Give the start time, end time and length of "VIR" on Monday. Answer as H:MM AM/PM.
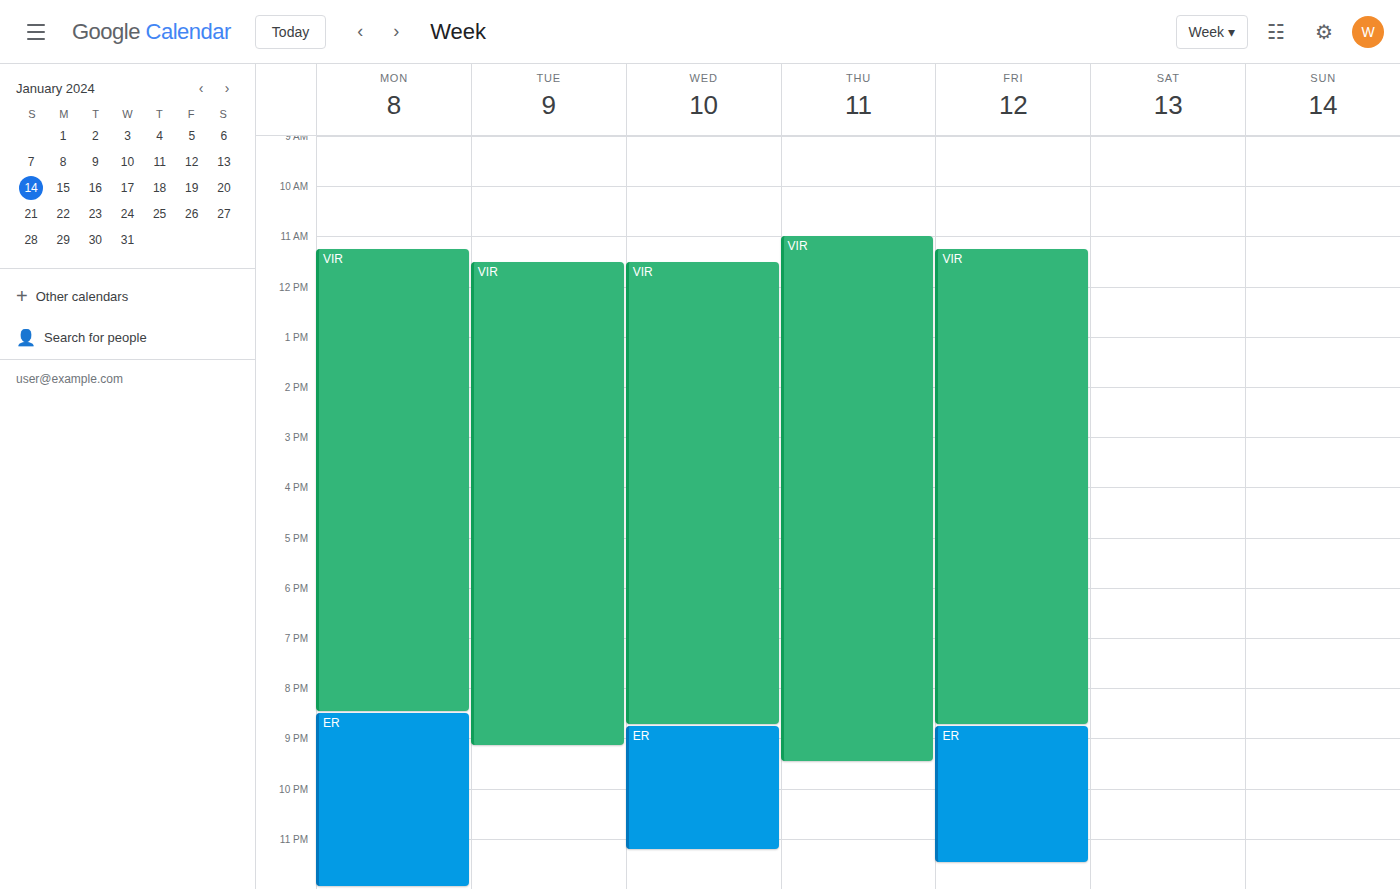
11:15 AM to 8:30 PM, 9 hours 15 minutes